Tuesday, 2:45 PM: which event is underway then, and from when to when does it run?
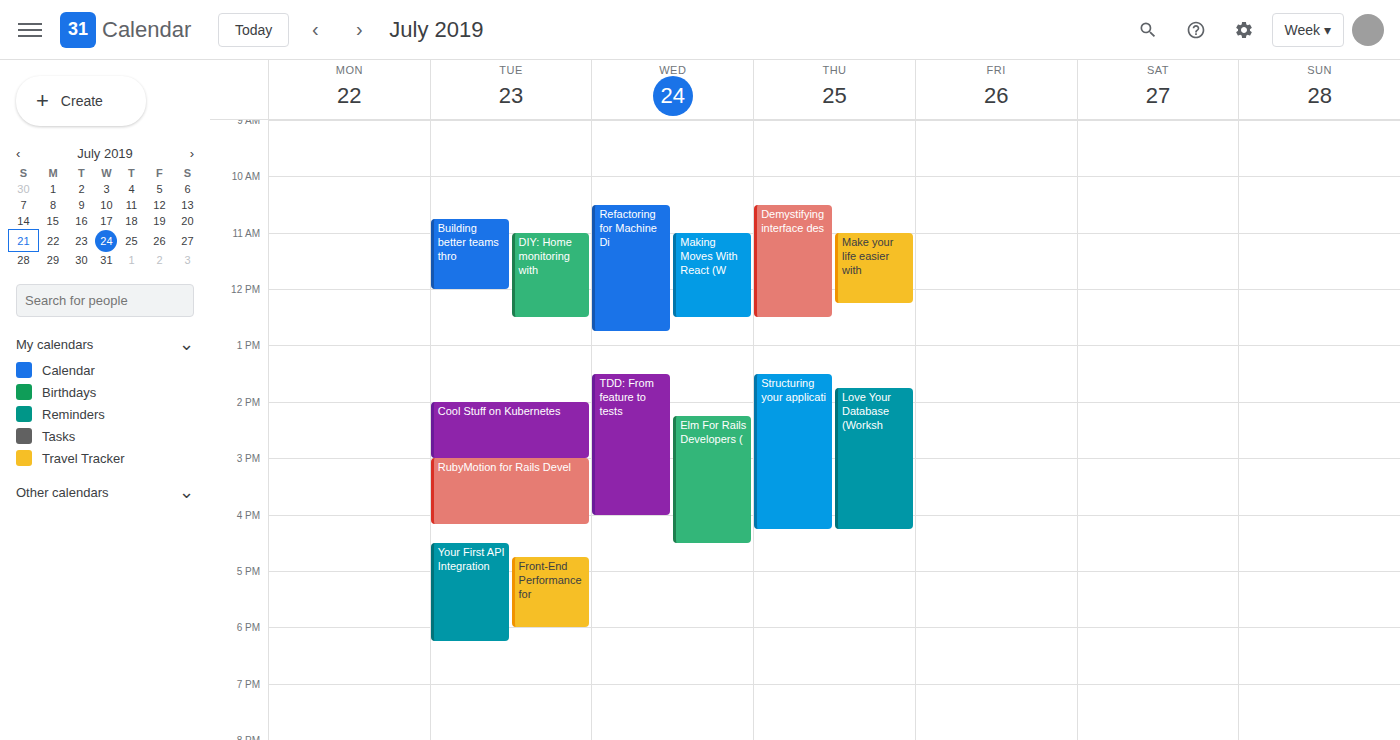
"Cool Stuff on Kubernetes", 2:00 PM to 3:00 PM